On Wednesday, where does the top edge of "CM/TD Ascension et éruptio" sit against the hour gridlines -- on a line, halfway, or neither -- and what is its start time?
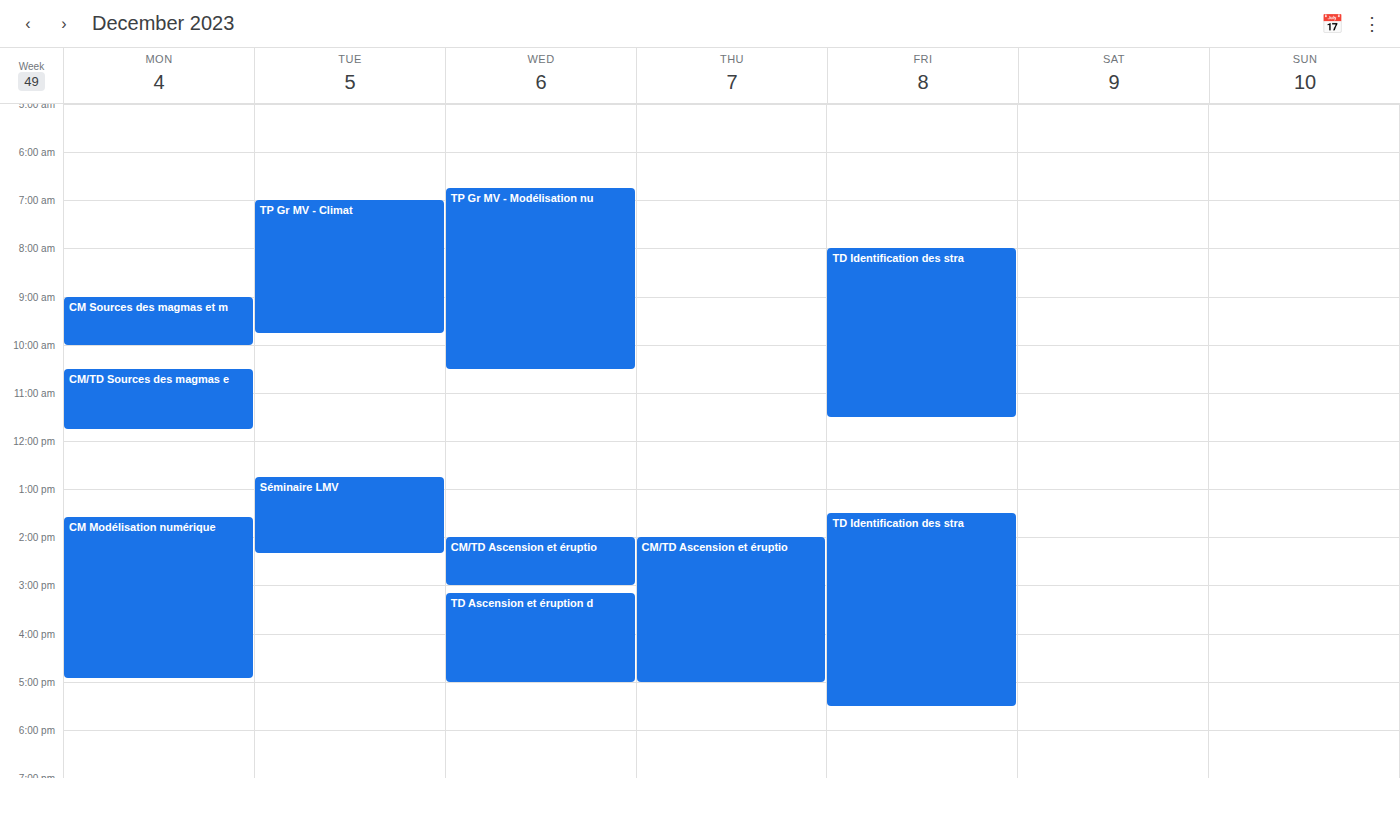
2:00 PM -- exactly on the 2 PM line.